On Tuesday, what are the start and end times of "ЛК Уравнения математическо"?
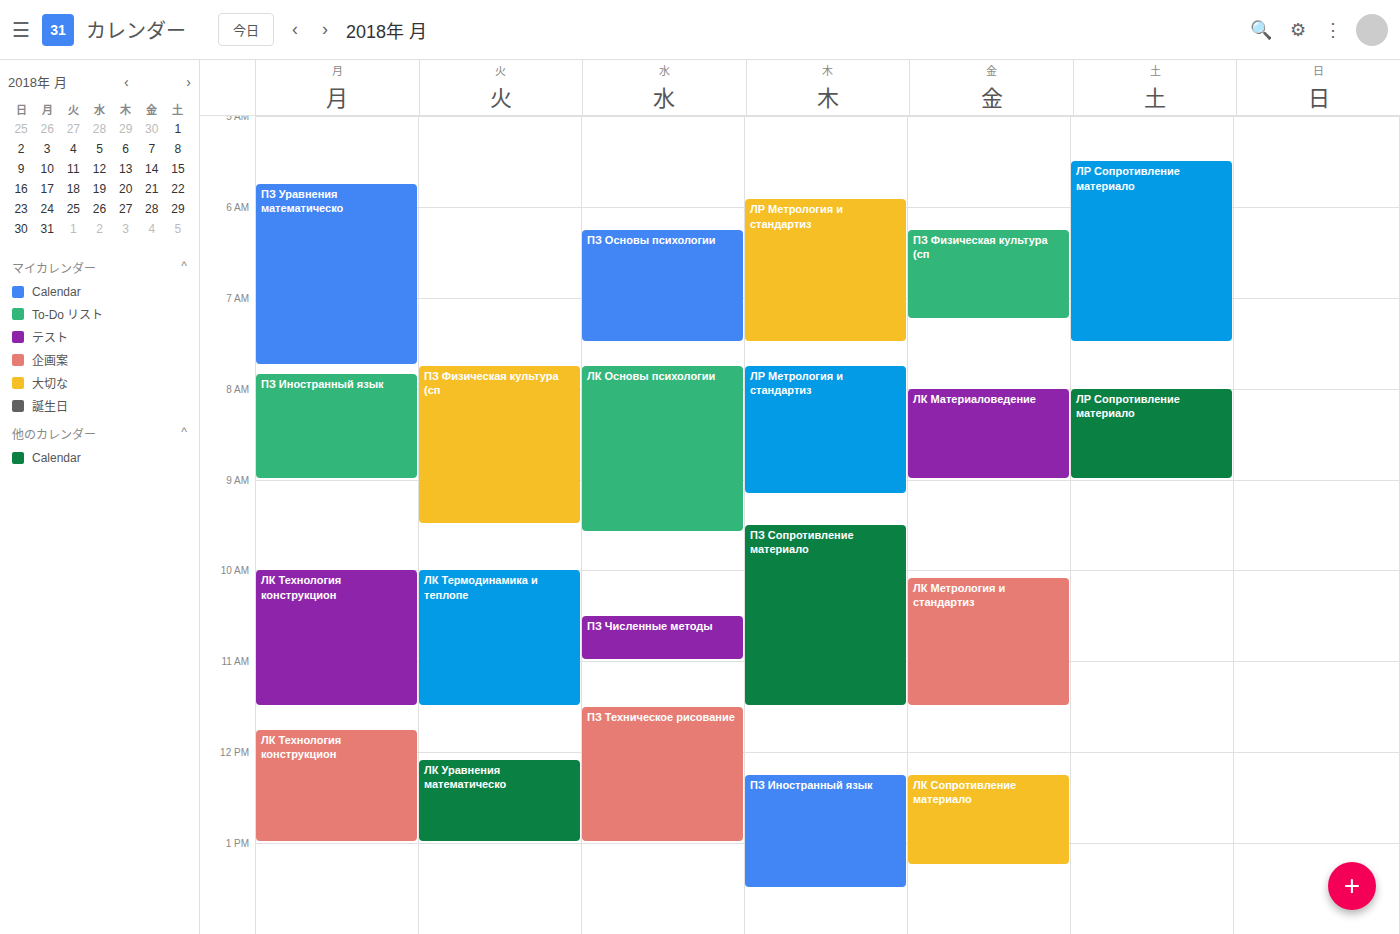
12:05 PM to 1:00 PM